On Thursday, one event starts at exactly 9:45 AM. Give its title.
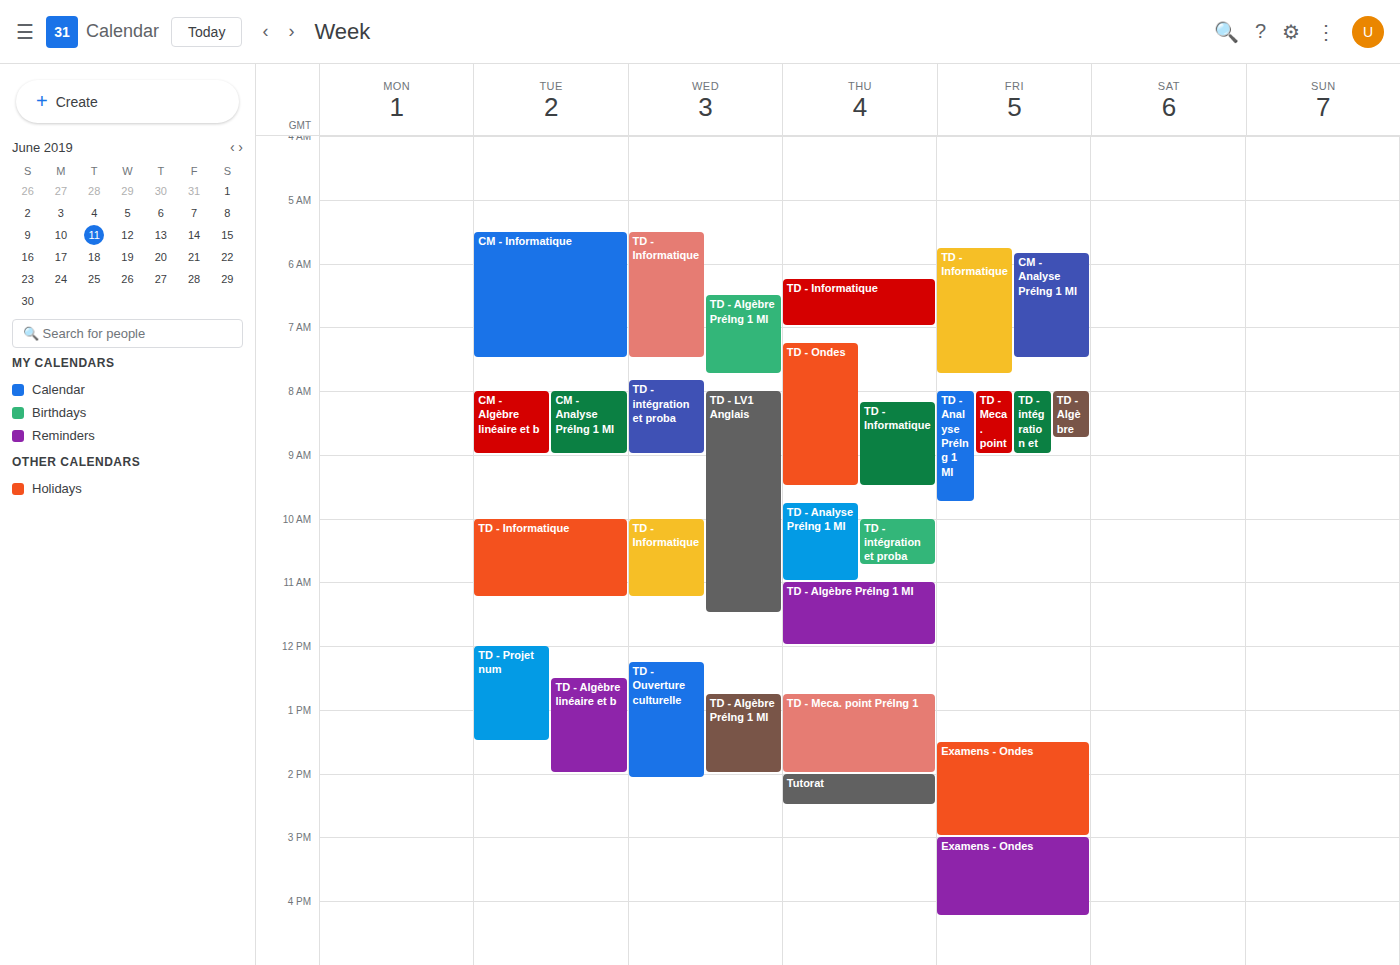
"TD - Analyse PréIng 1 MI"